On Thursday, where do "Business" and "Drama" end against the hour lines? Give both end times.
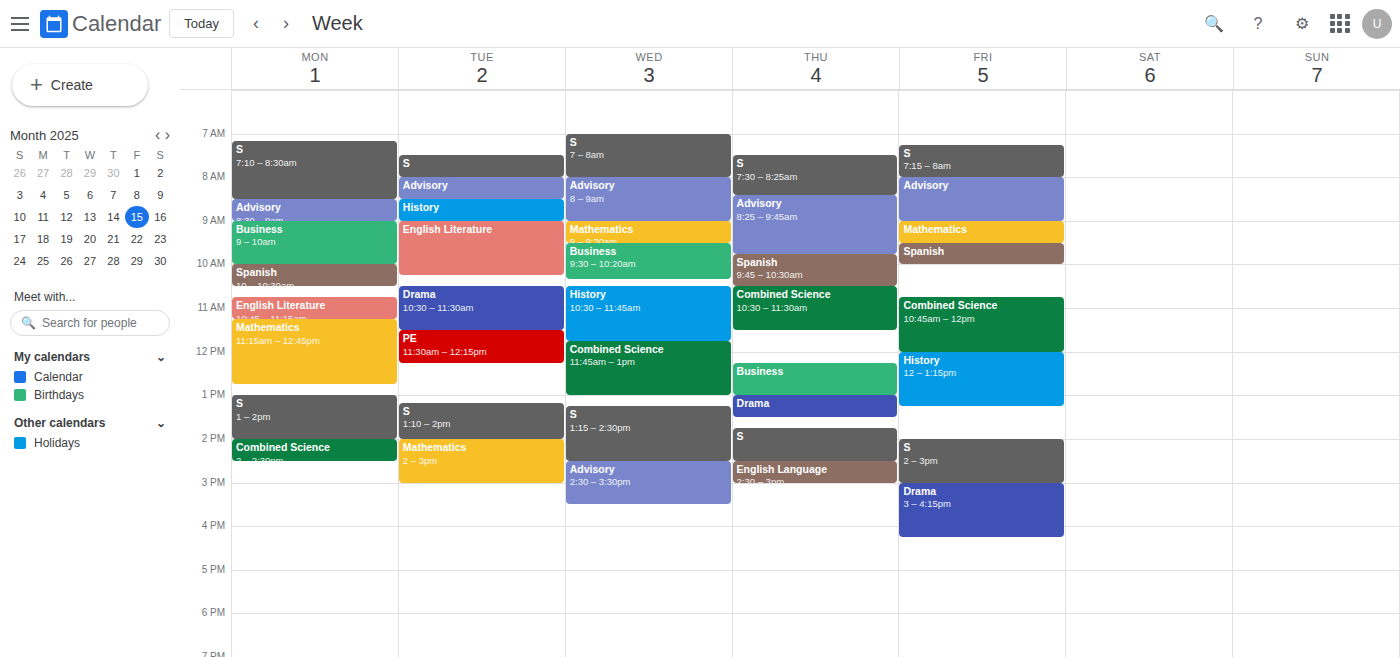
"Business": 1:00 PM, exactly on the 1 PM line. "Drama": 1:30 PM, halfway between the 1 PM and 2 PM lines.